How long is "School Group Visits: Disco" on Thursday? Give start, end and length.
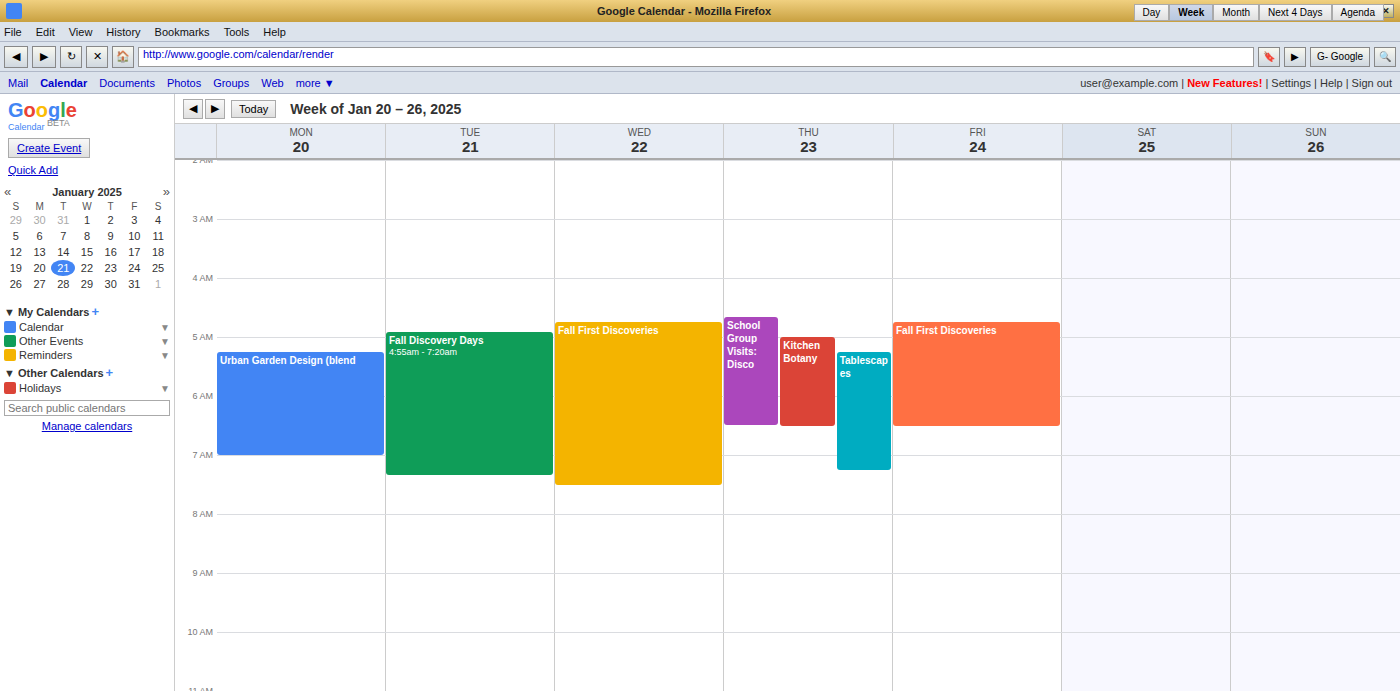
4:40 AM to 6:30 AM, 1 hour 50 minutes